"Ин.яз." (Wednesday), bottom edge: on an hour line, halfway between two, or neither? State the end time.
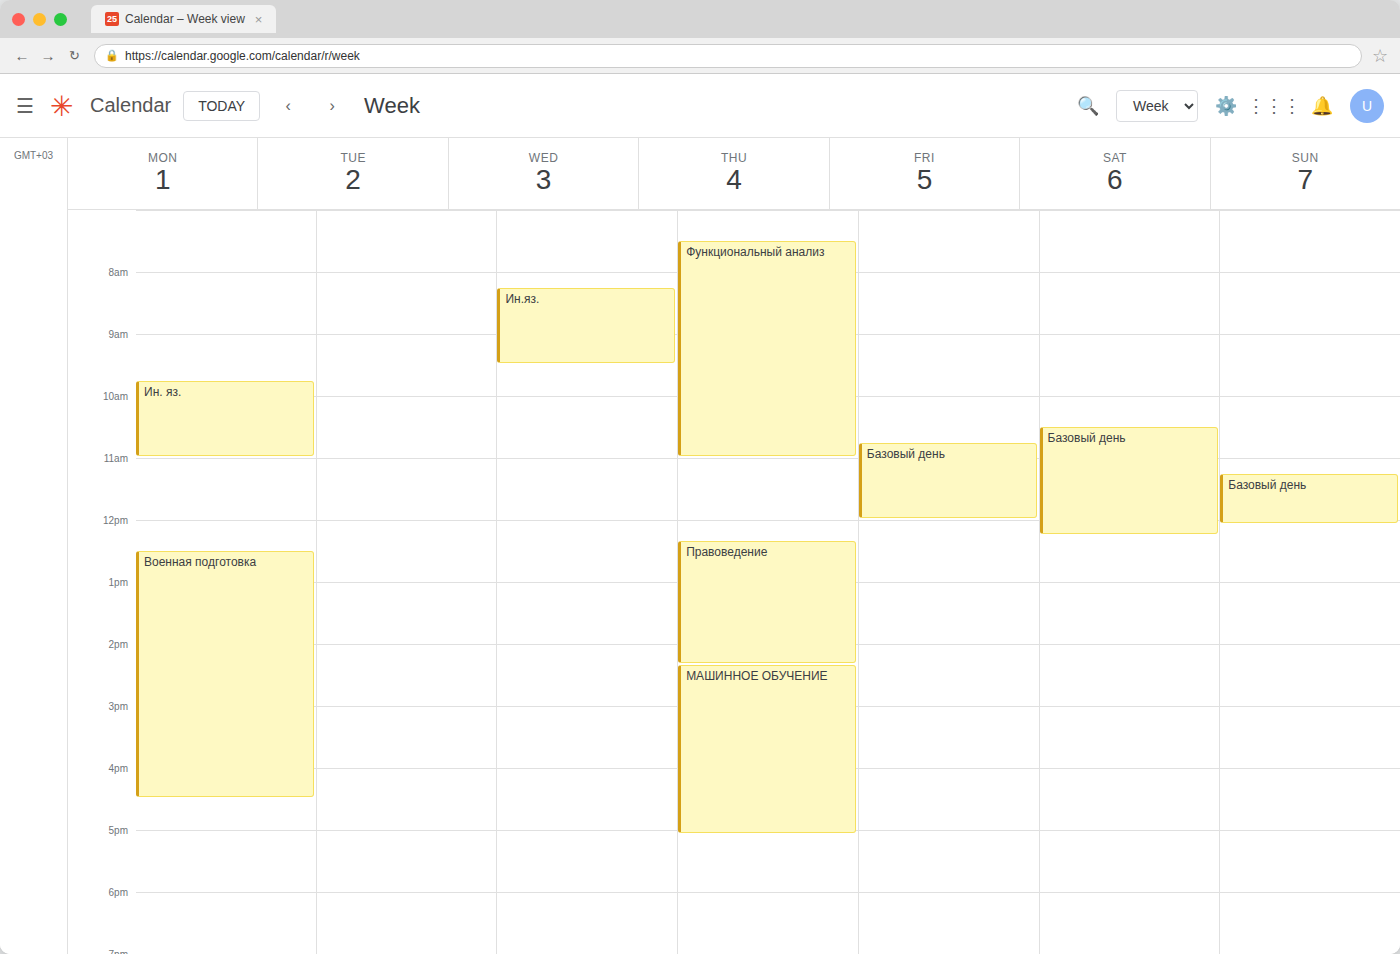
9:30 AM -- halfway between the 9 AM and 10 AM lines.